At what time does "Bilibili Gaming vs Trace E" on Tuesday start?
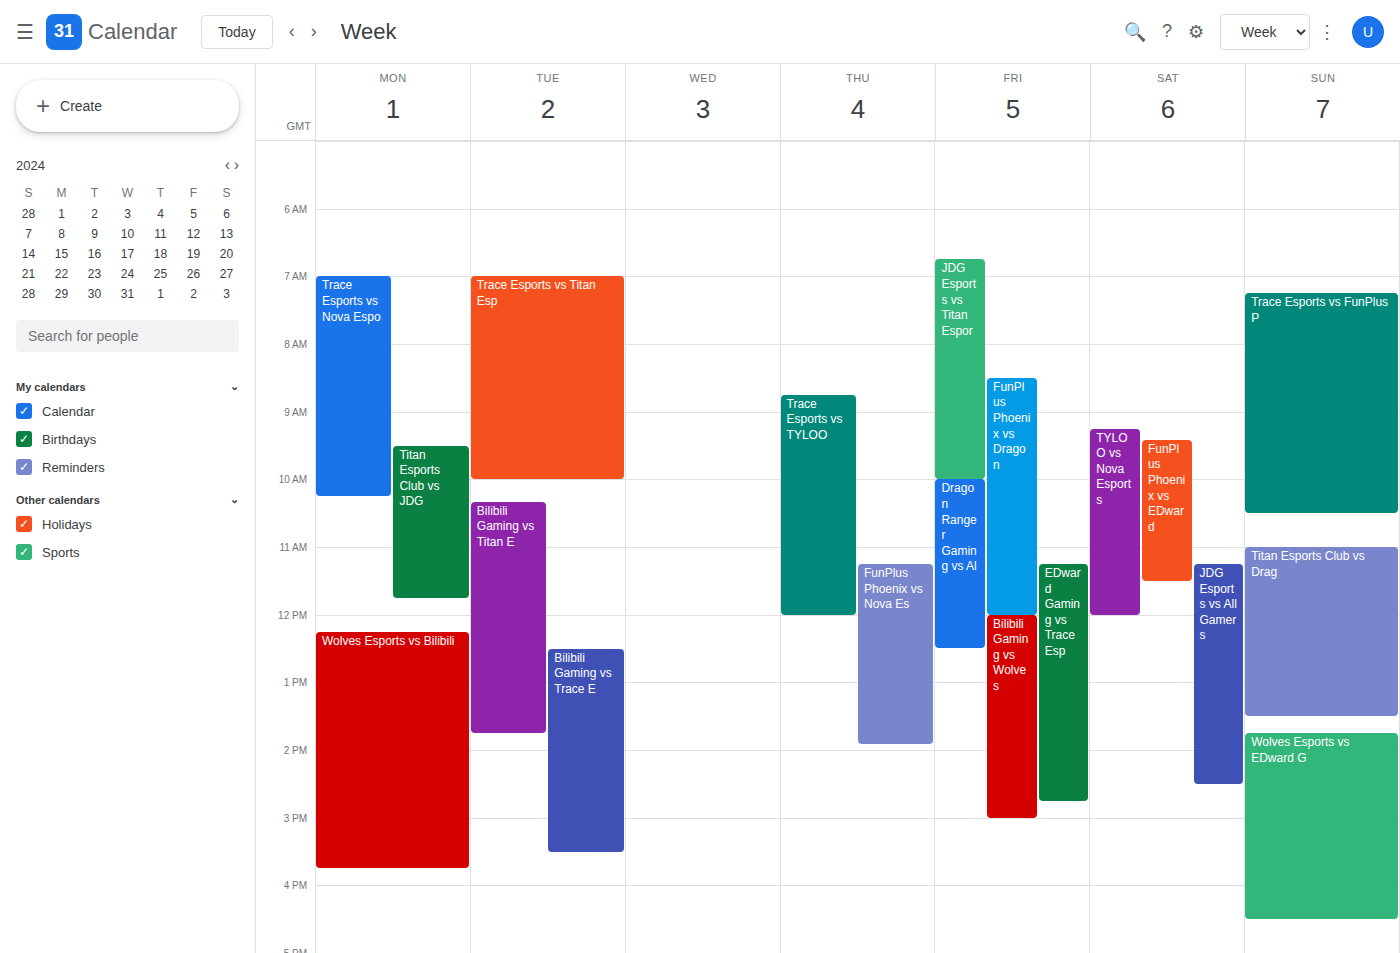
12:30 PM